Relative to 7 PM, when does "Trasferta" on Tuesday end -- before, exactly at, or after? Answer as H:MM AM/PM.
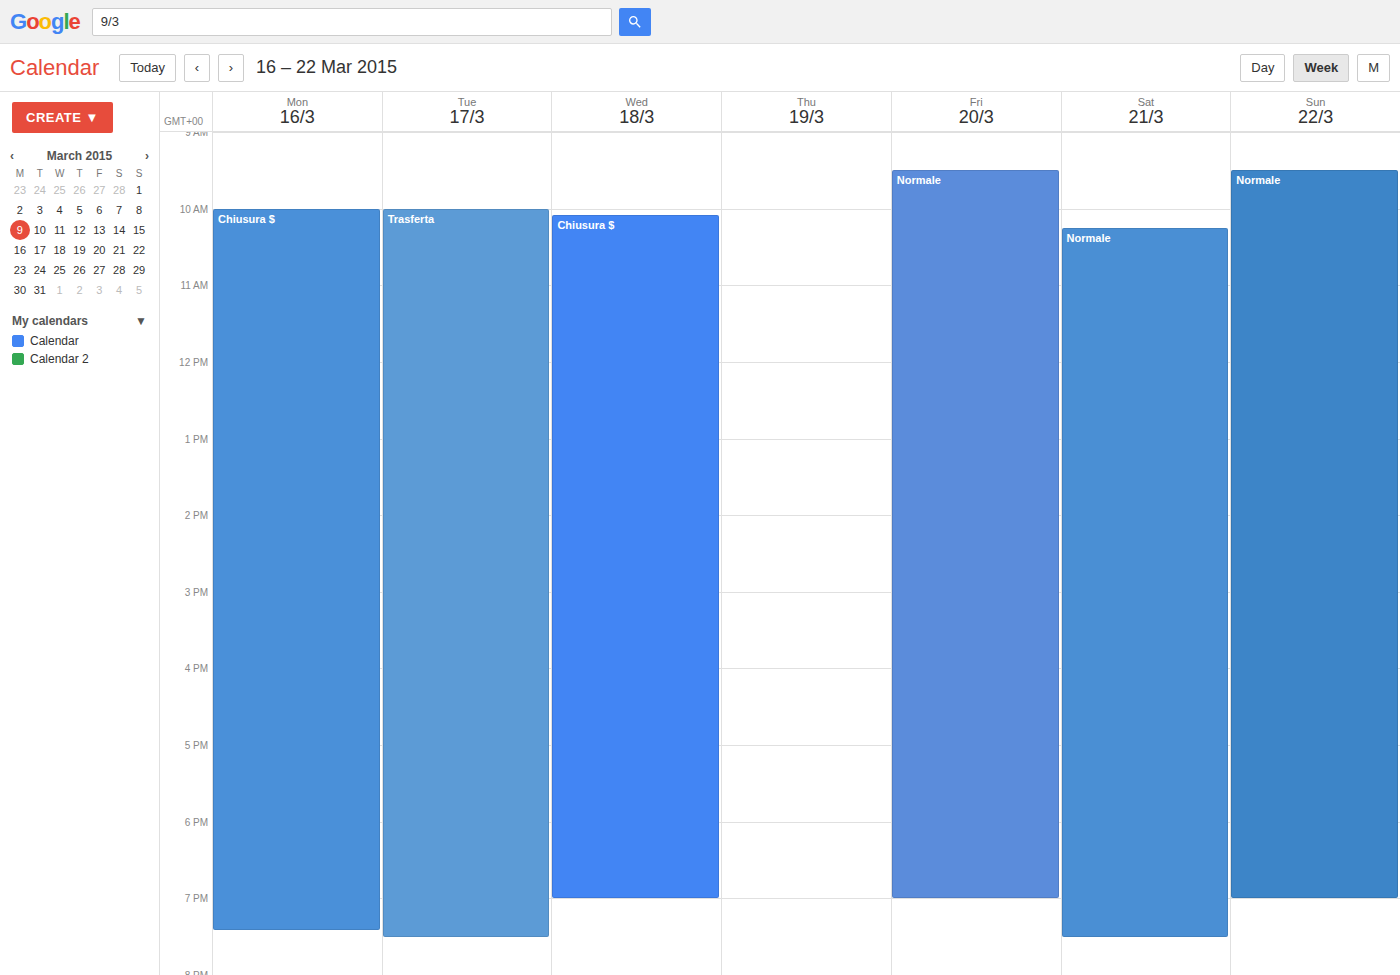
7:30 PM -- after 7 PM, 30 minutes below the 7 PM line.